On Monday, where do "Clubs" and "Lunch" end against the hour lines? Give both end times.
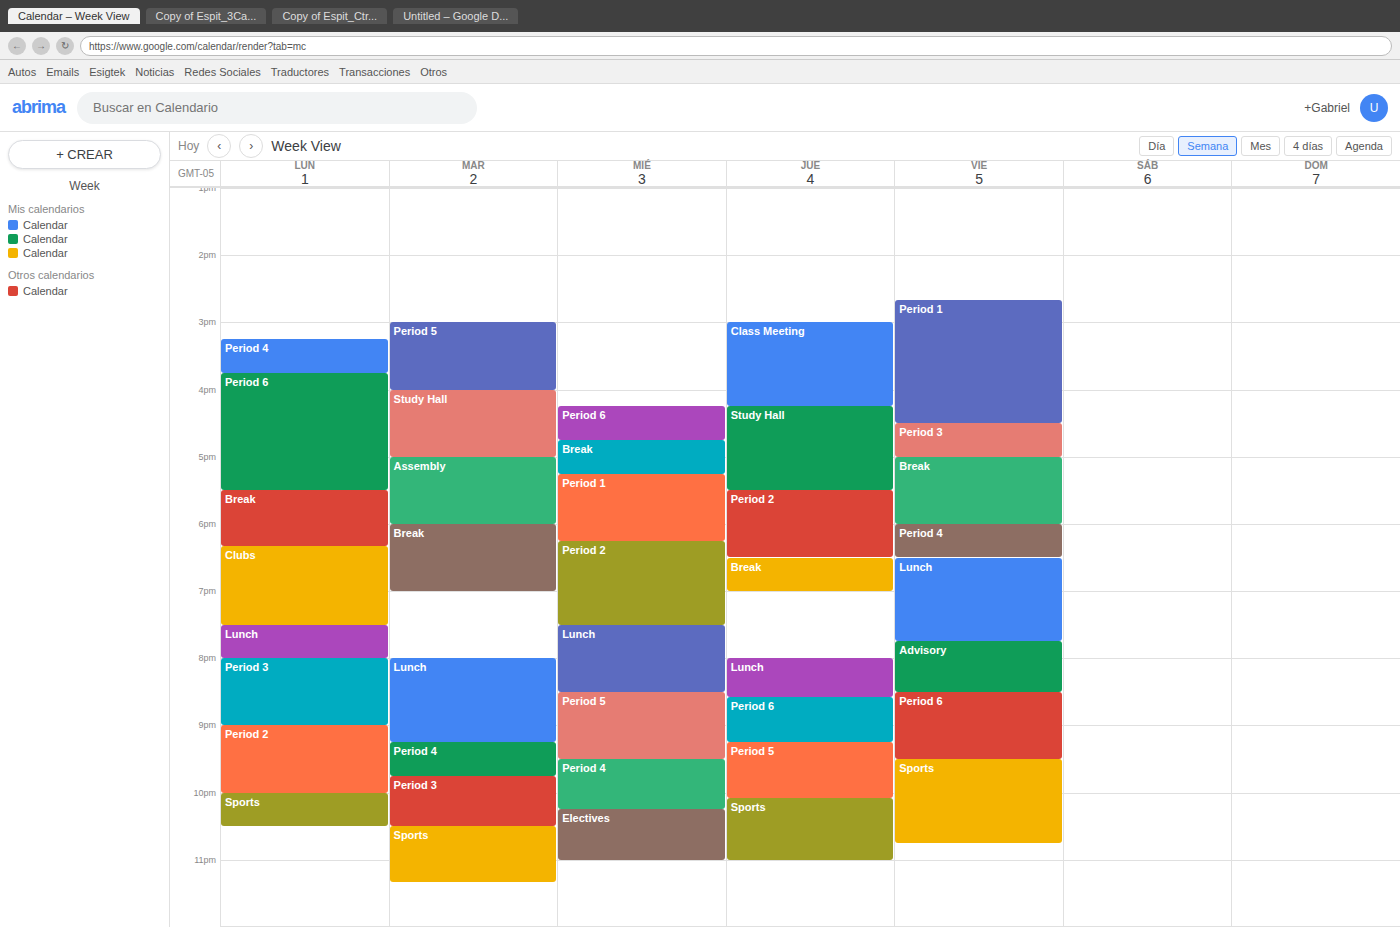
"Clubs": 7:30 PM, halfway between the 7 PM and 8 PM lines. "Lunch": 8:00 PM, exactly on the 8 PM line.